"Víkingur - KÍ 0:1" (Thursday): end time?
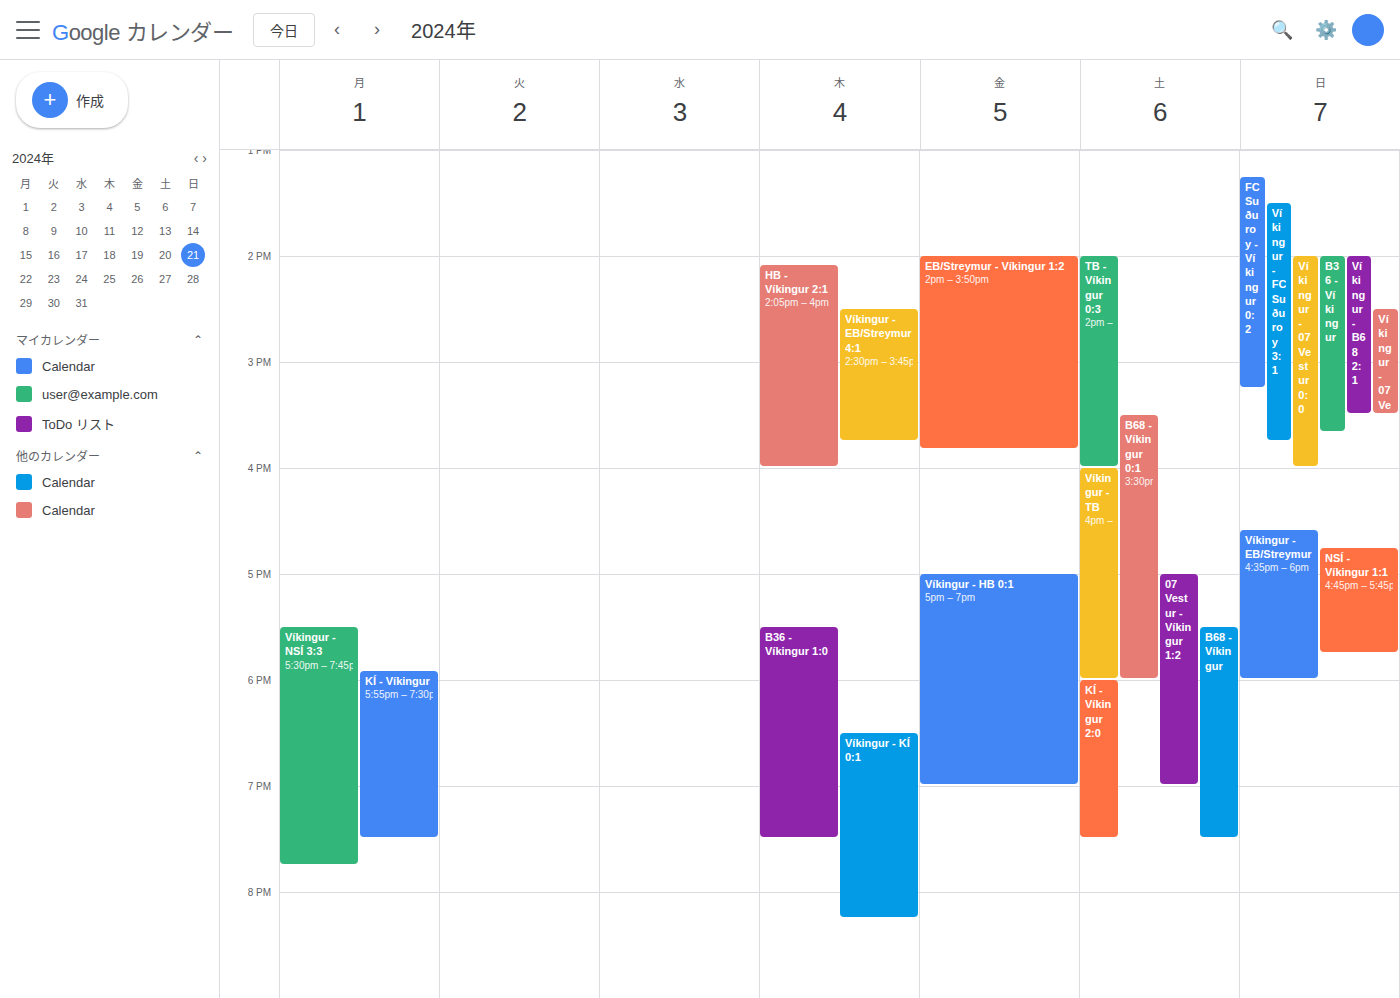
8:15 PM